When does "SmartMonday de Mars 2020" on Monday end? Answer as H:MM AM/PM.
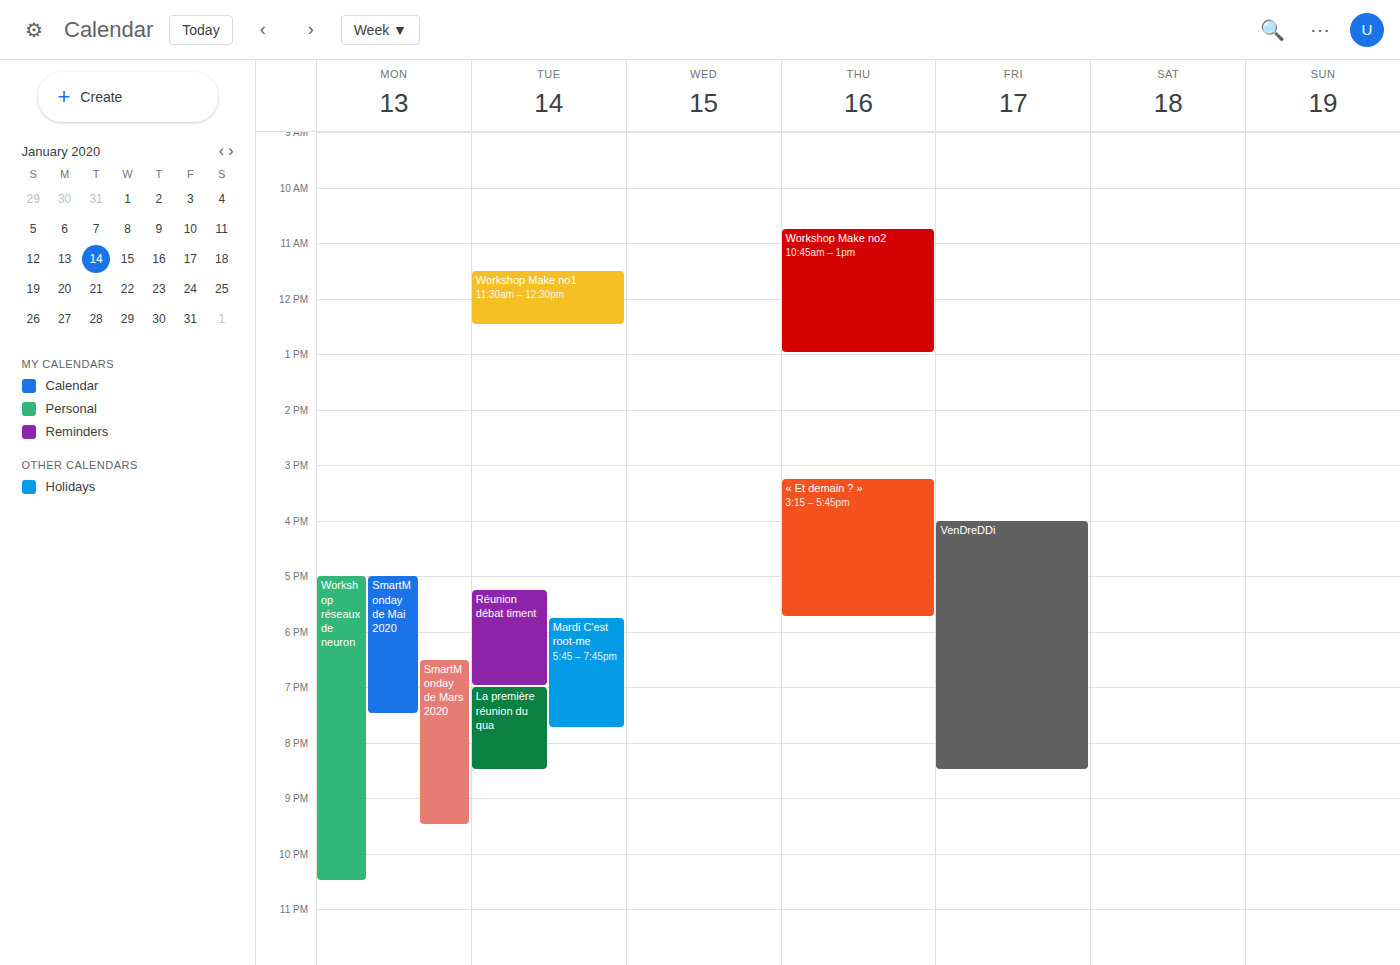
9:30 PM